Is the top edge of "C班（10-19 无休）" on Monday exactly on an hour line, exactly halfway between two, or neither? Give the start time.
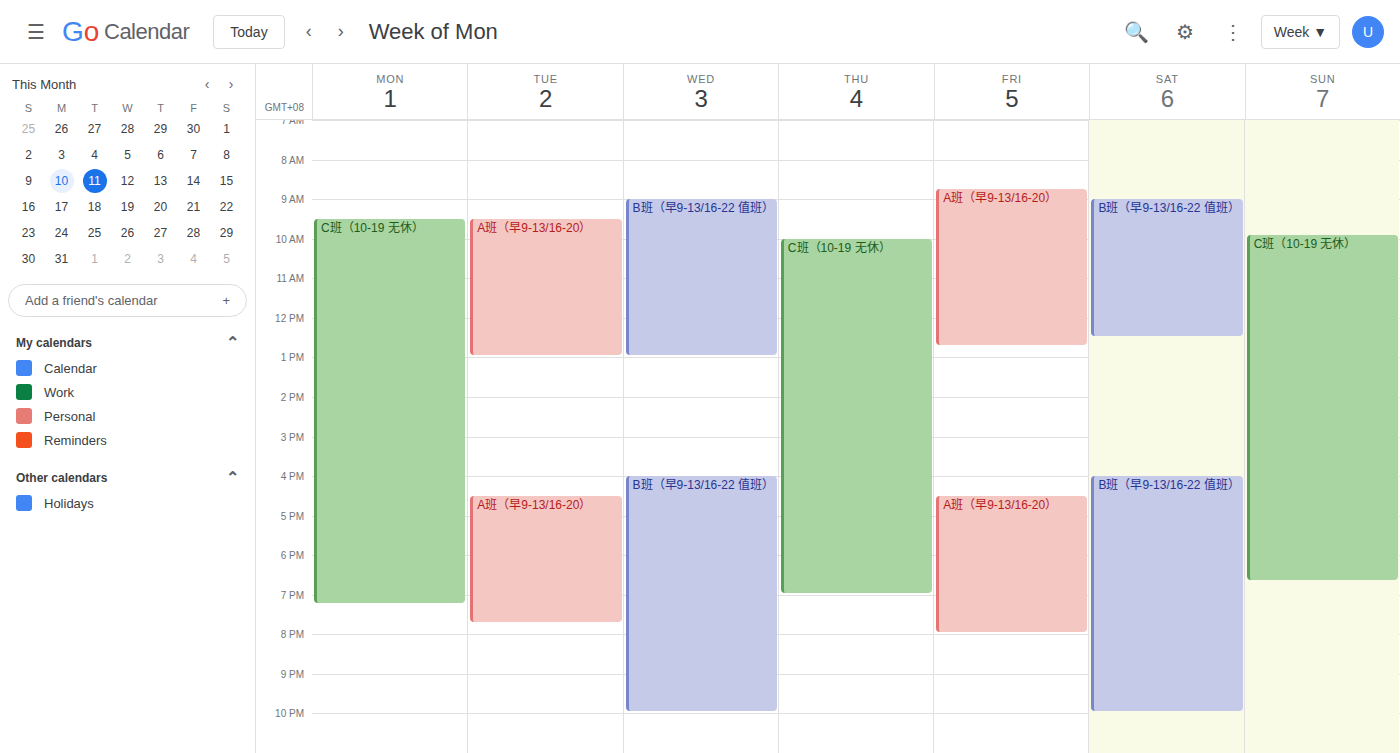
9:30 AM -- halfway between the 9 AM and 10 AM lines.